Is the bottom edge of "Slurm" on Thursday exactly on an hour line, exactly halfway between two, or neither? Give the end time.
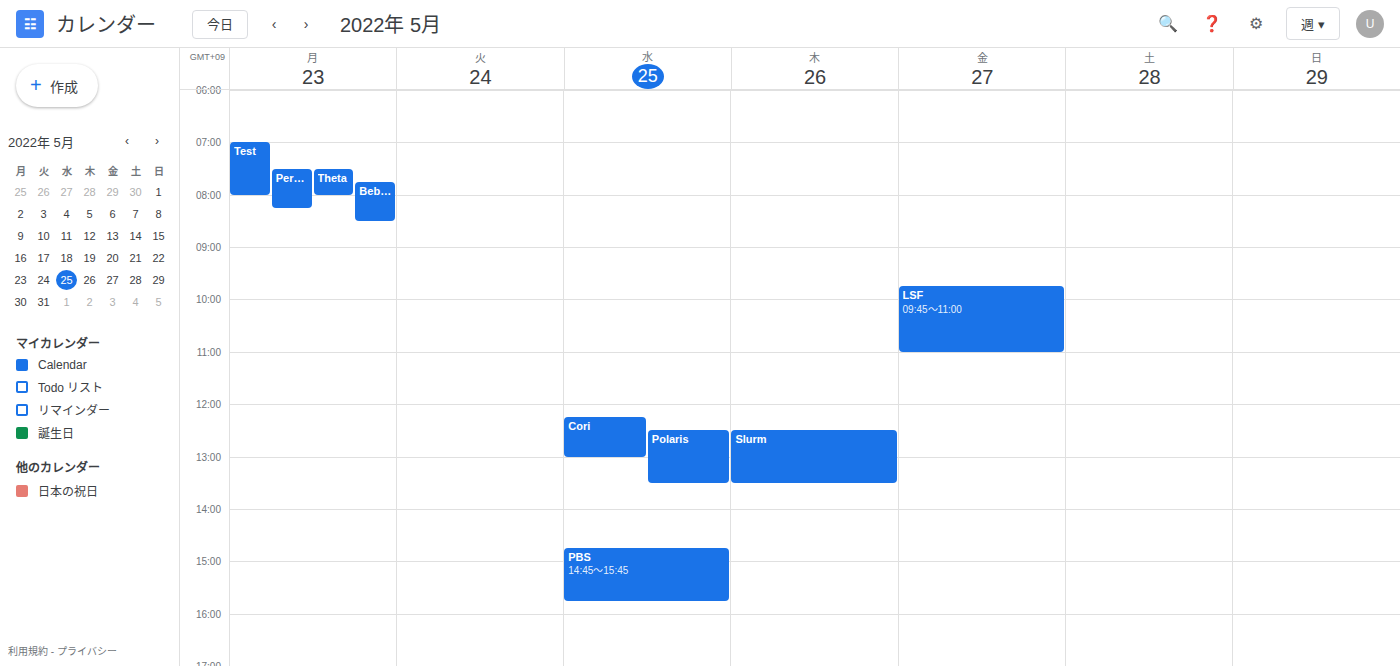
1:30 PM -- halfway between the 1 PM and 2 PM lines.